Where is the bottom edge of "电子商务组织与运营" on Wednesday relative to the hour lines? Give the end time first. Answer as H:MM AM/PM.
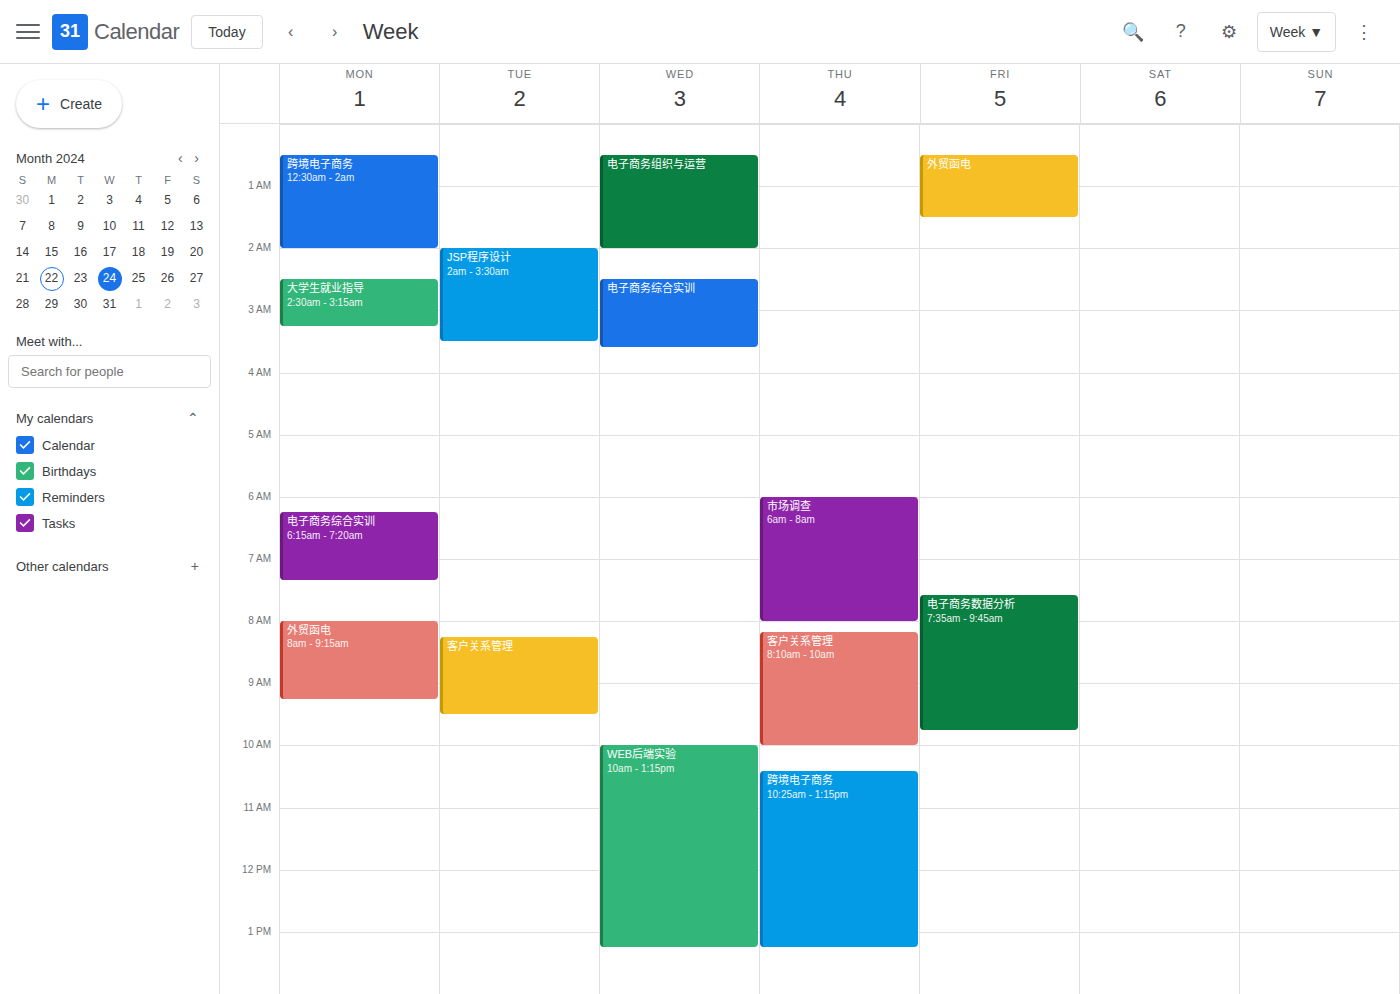
2:00 AM -- exactly on the 2 AM line.